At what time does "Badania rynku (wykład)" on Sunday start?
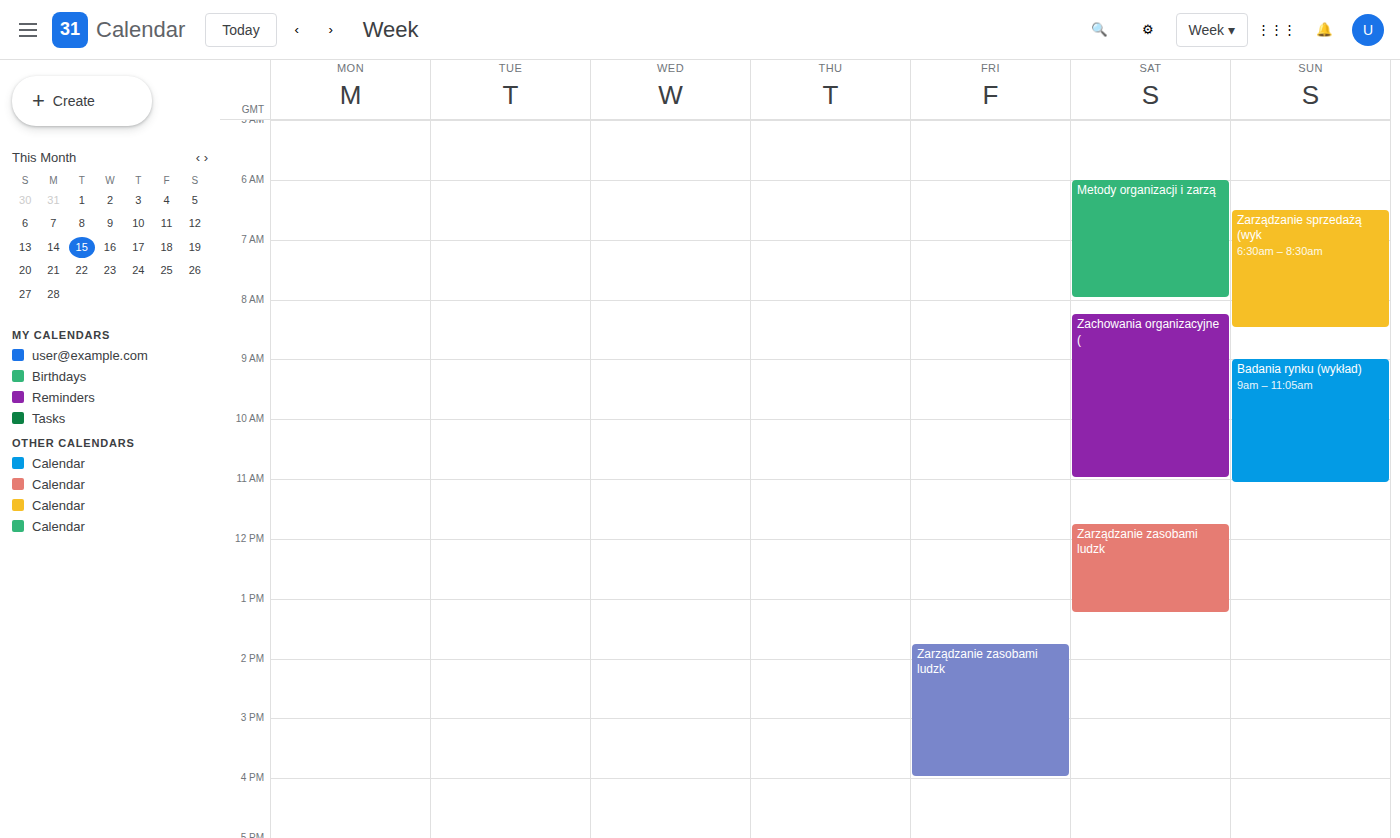
9:00 AM